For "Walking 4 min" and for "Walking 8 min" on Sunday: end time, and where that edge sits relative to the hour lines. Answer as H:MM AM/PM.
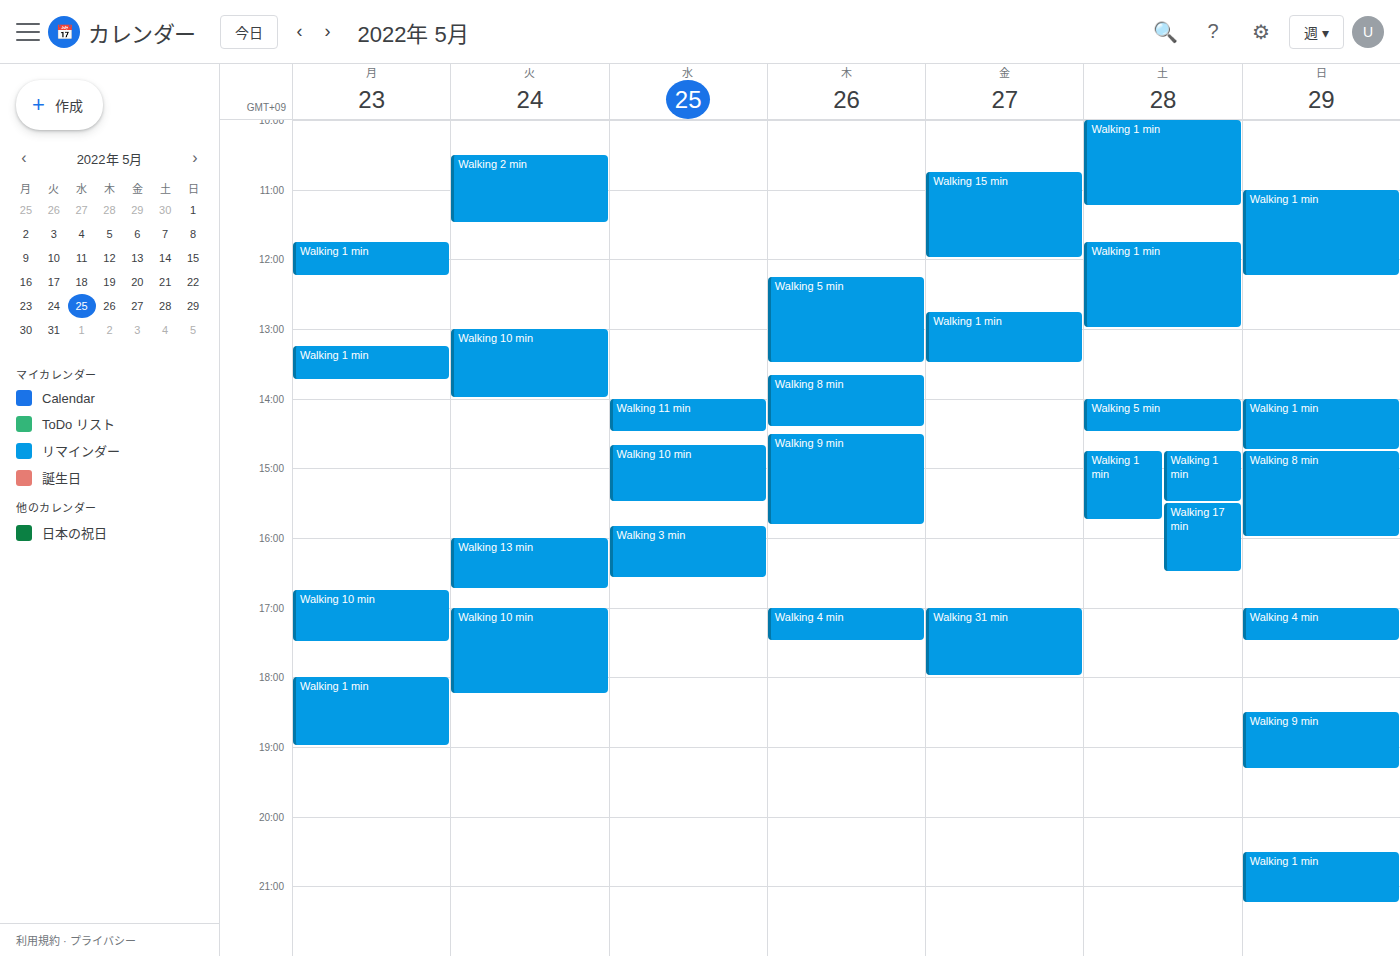
"Walking 4 min": 5:30 PM, halfway between the 5 PM and 6 PM lines. "Walking 8 min": 4:00 PM, exactly on the 4 PM line.